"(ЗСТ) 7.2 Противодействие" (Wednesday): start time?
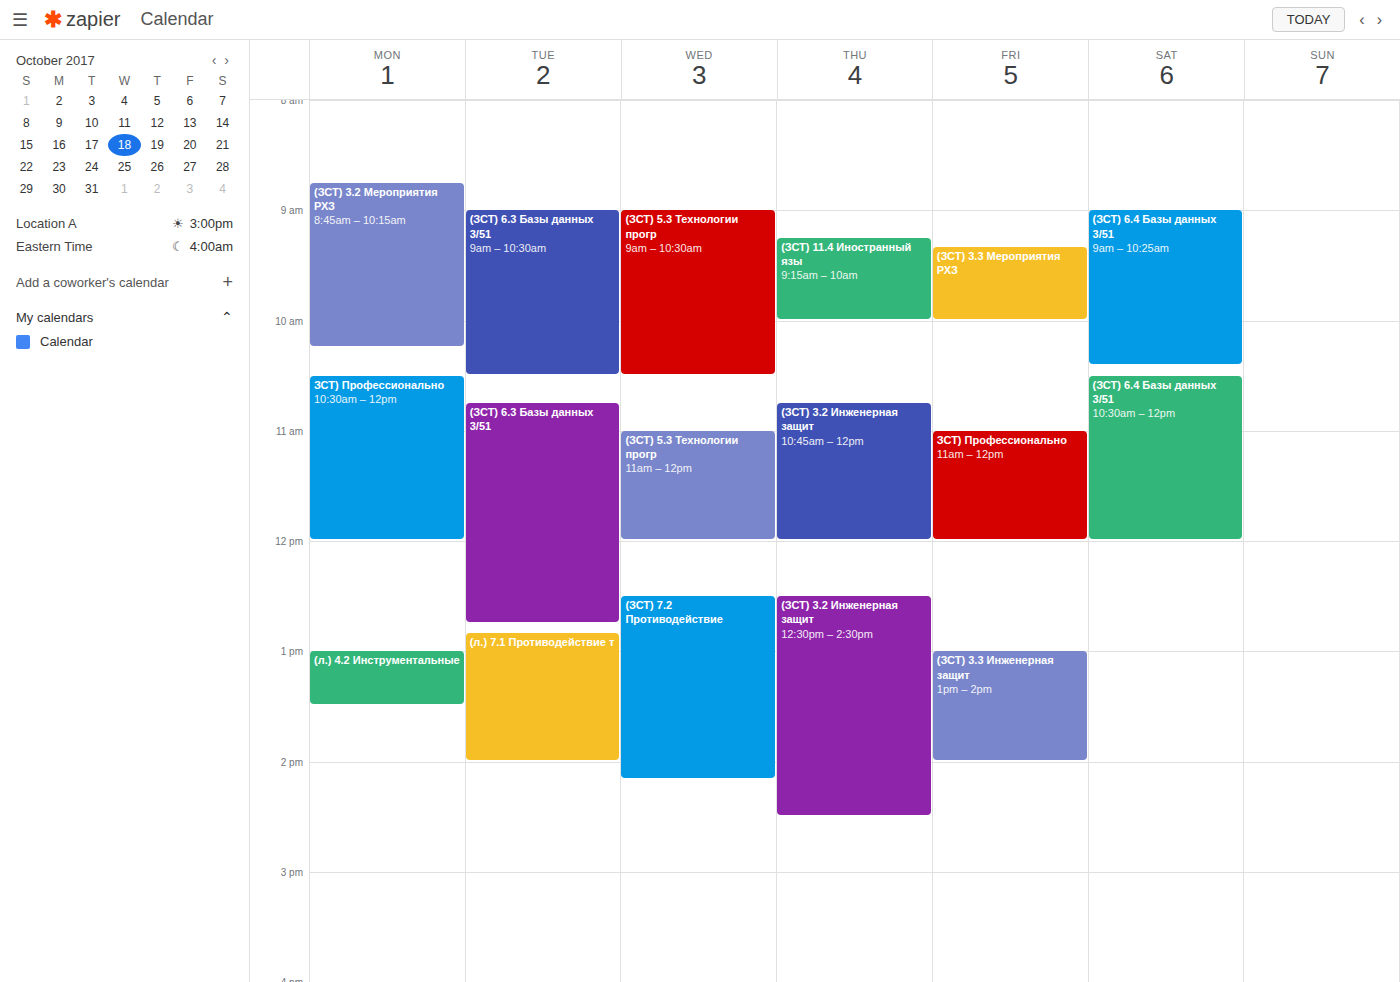
12:30 PM